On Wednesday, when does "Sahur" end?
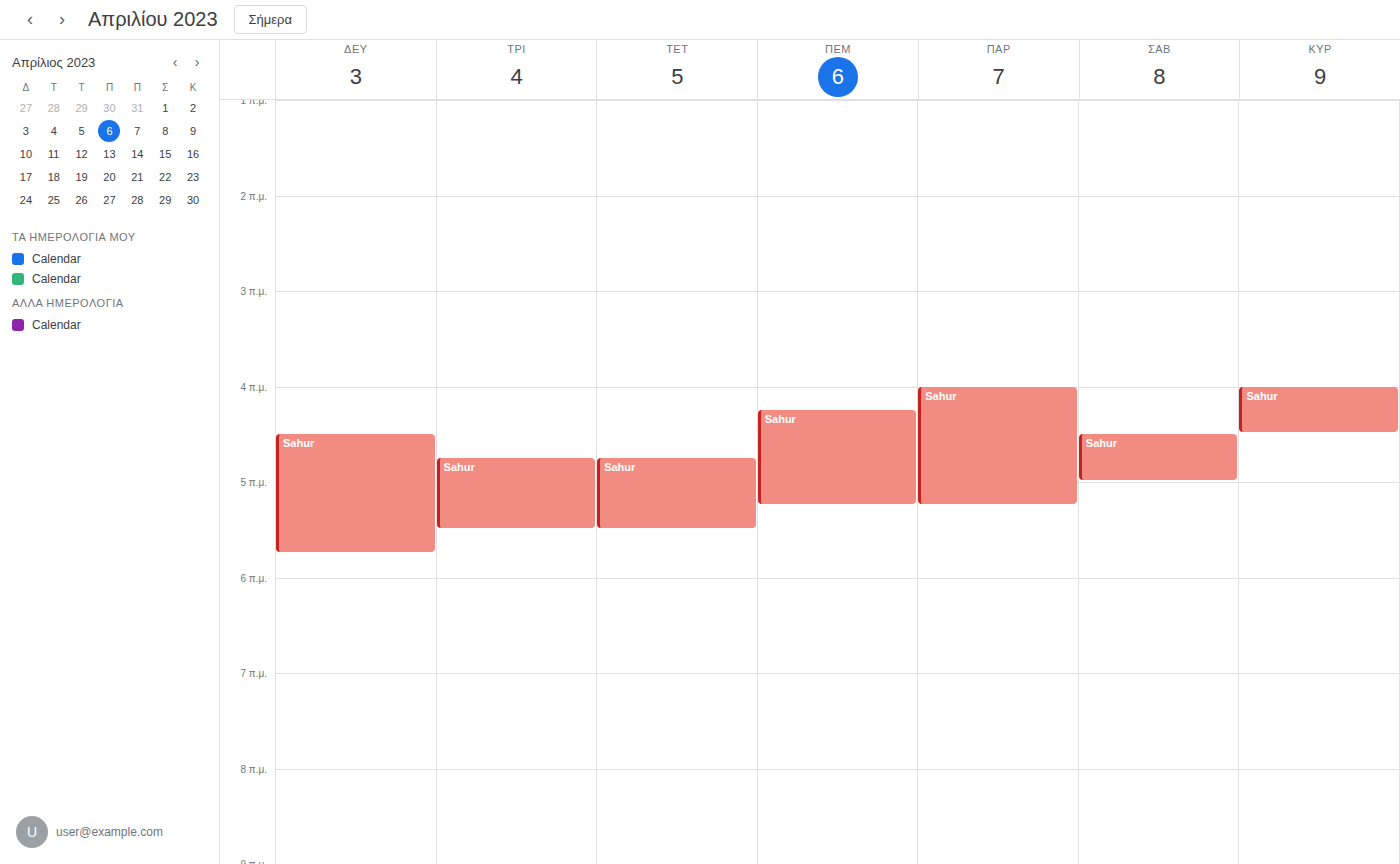
5:30 AM